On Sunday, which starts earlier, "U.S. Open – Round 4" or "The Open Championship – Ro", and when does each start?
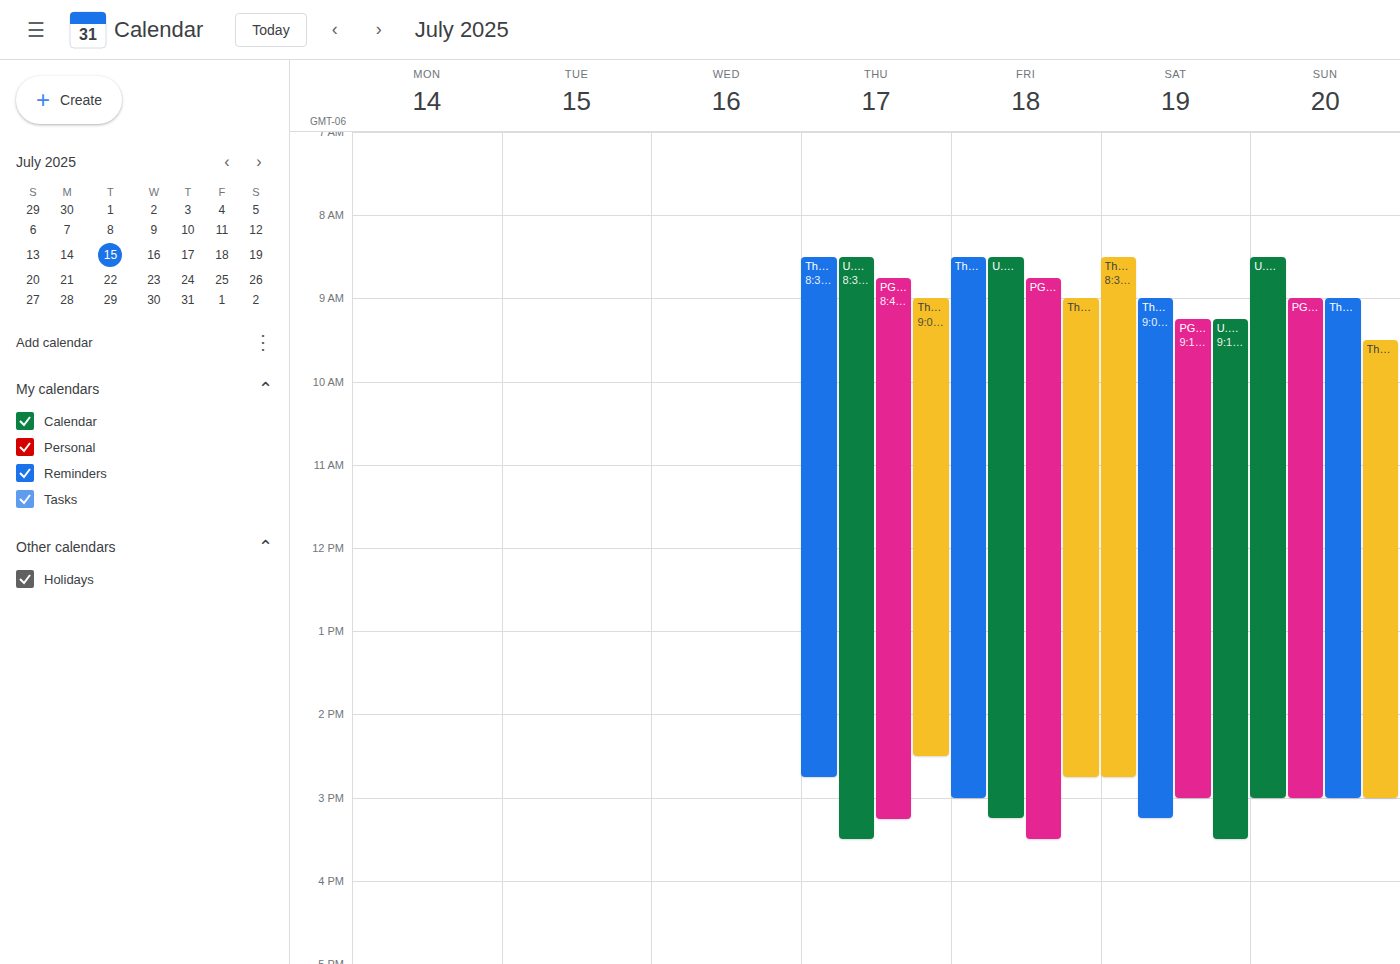
"U.S. Open – Round 4" 8:30 AM; "The Open Championship – Ro" 9:30 AM.